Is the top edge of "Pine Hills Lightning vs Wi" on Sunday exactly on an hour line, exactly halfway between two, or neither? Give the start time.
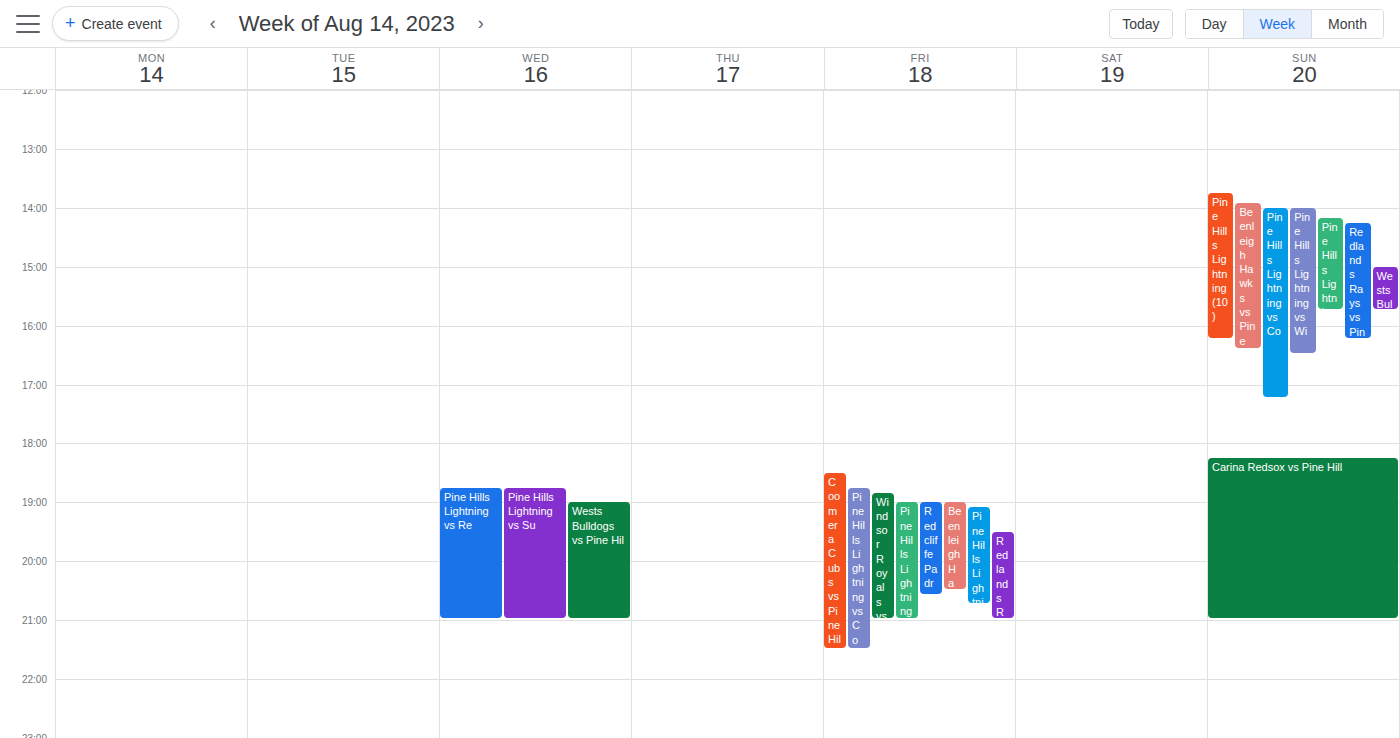
2:00 PM -- exactly on the 2 PM line.